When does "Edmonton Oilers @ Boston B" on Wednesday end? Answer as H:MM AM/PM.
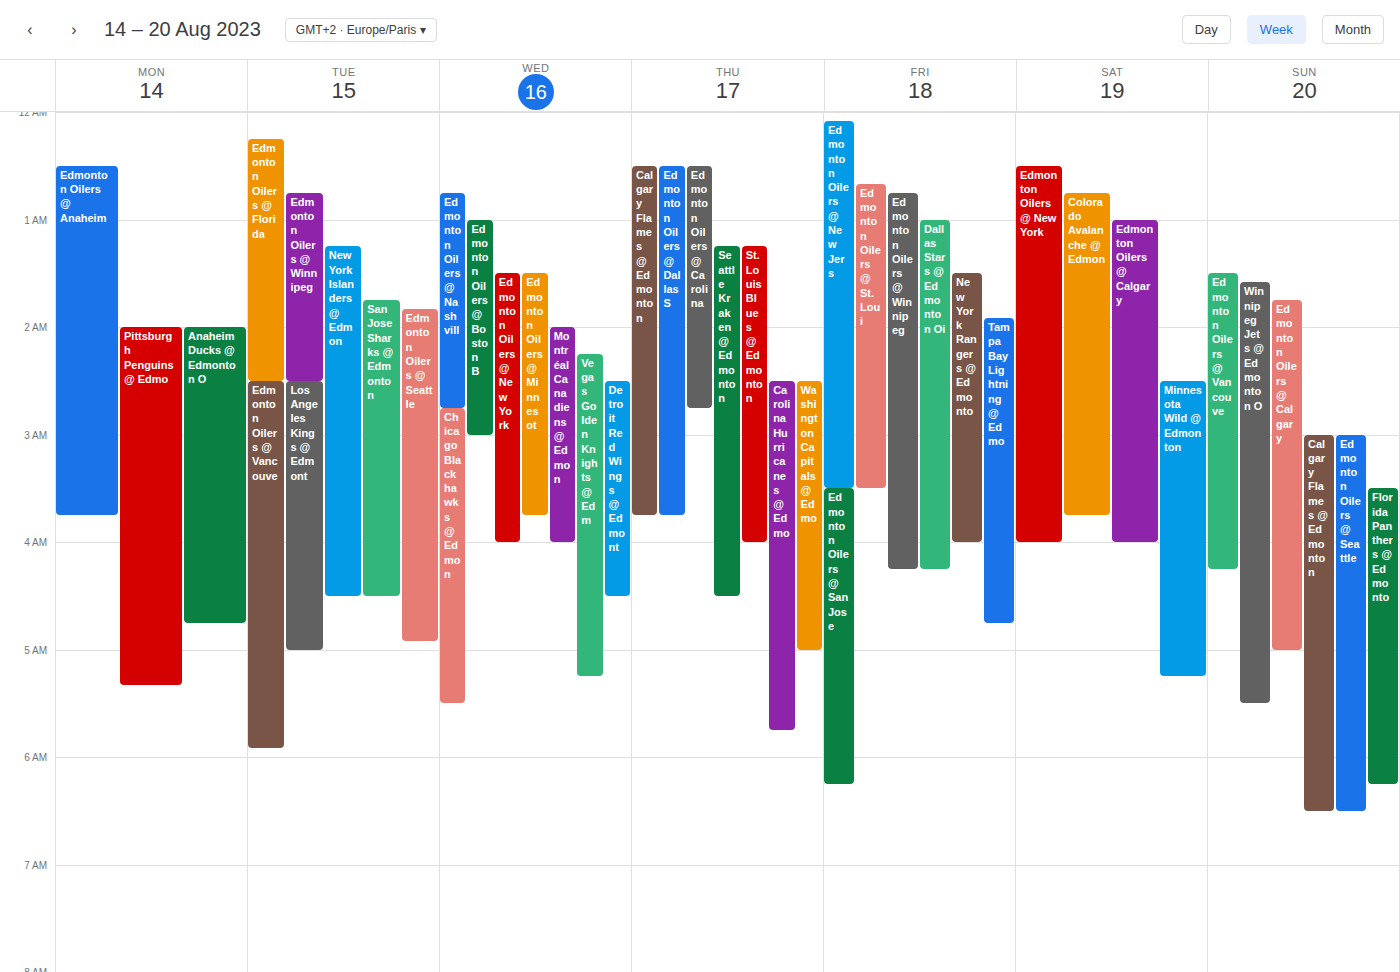
3:00 AM